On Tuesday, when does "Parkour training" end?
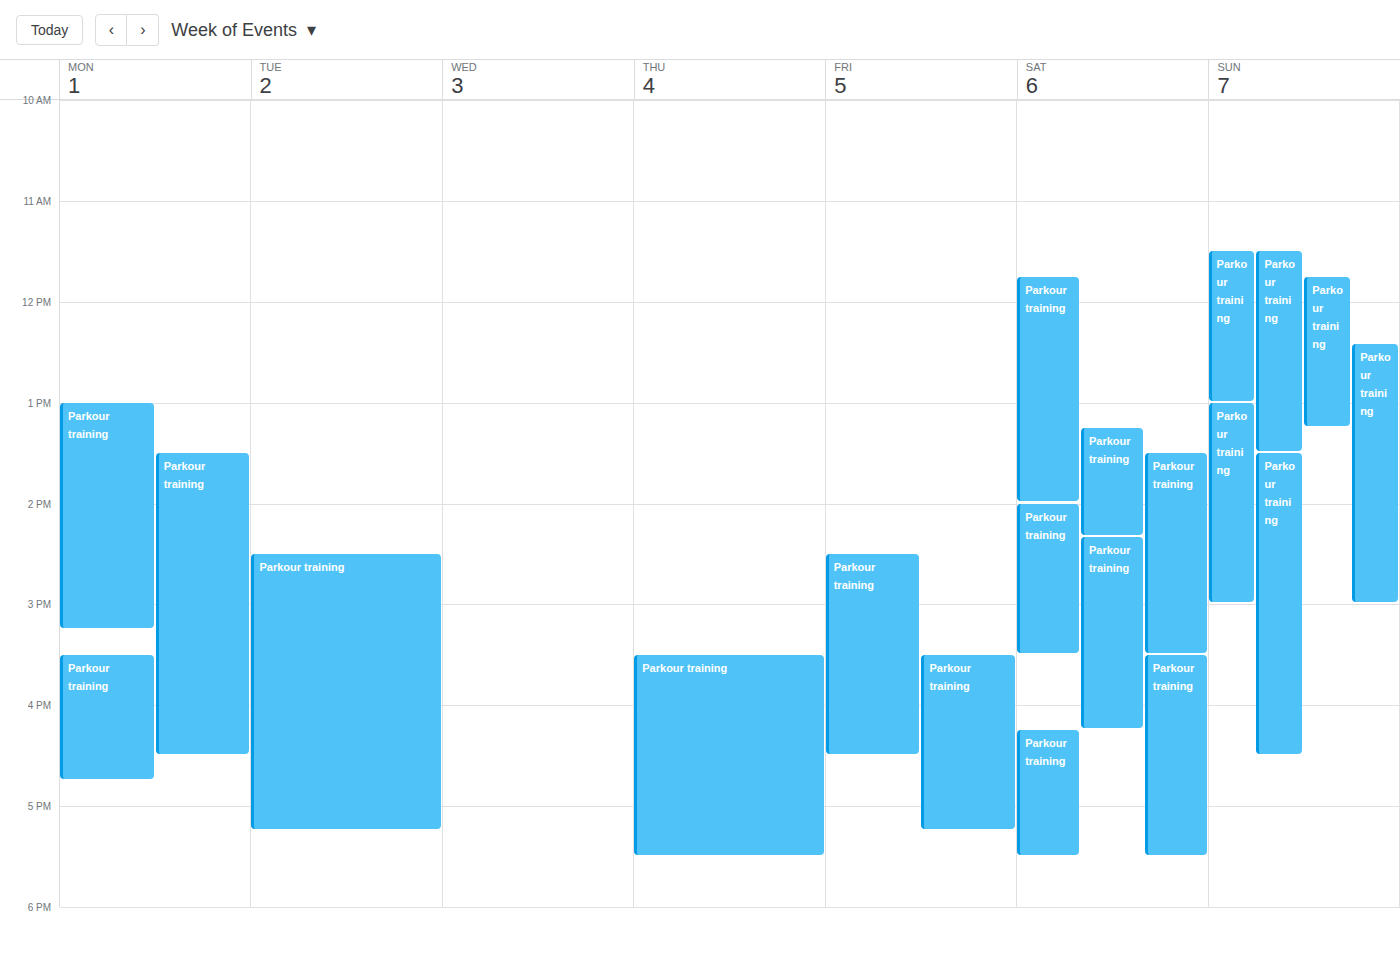
5:15 PM